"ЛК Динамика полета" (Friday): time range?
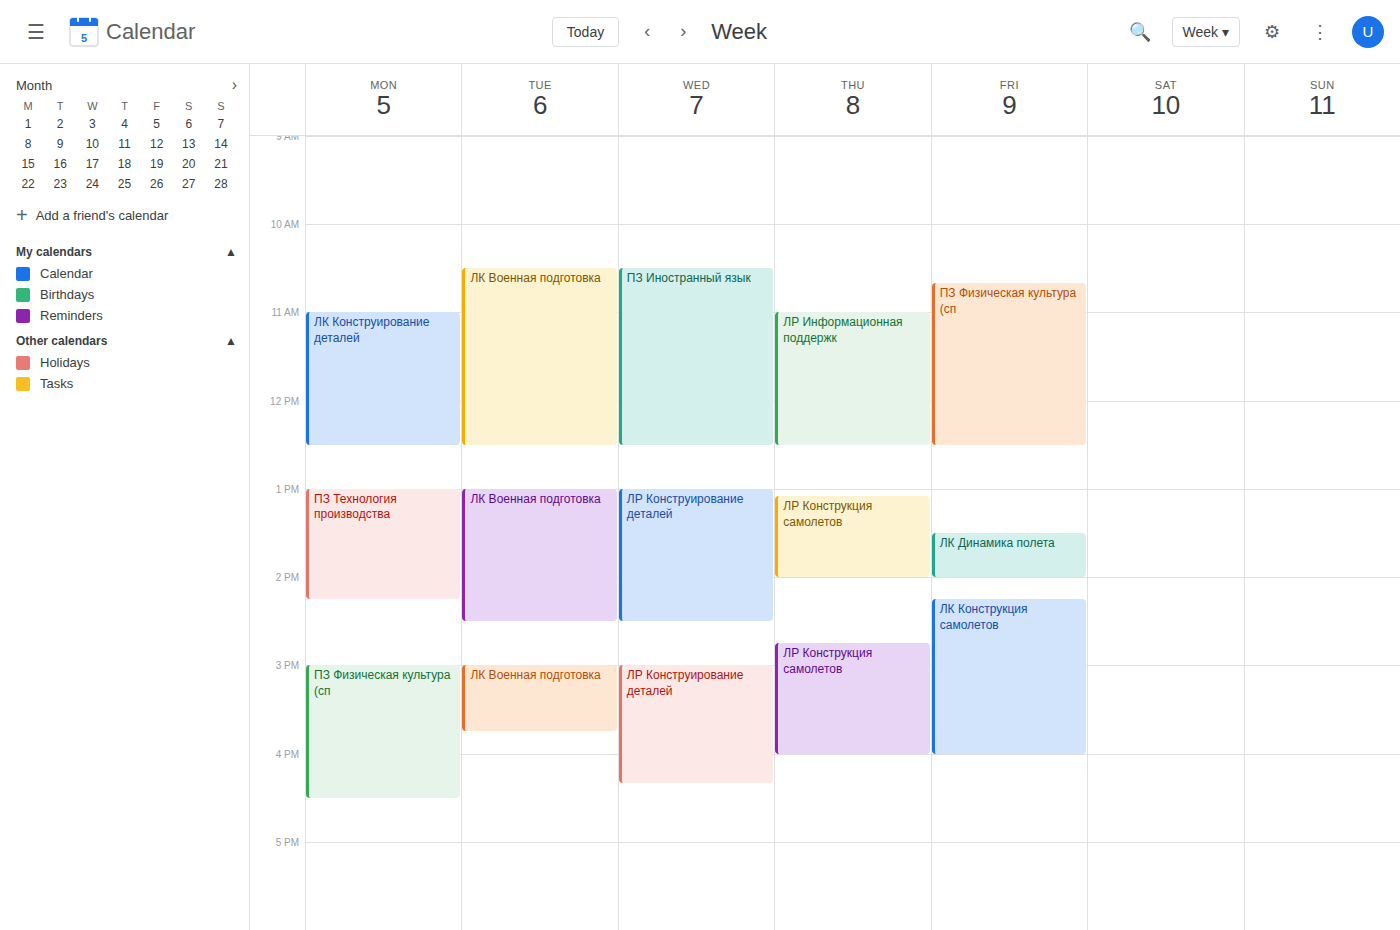
1:30 PM to 2:00 PM